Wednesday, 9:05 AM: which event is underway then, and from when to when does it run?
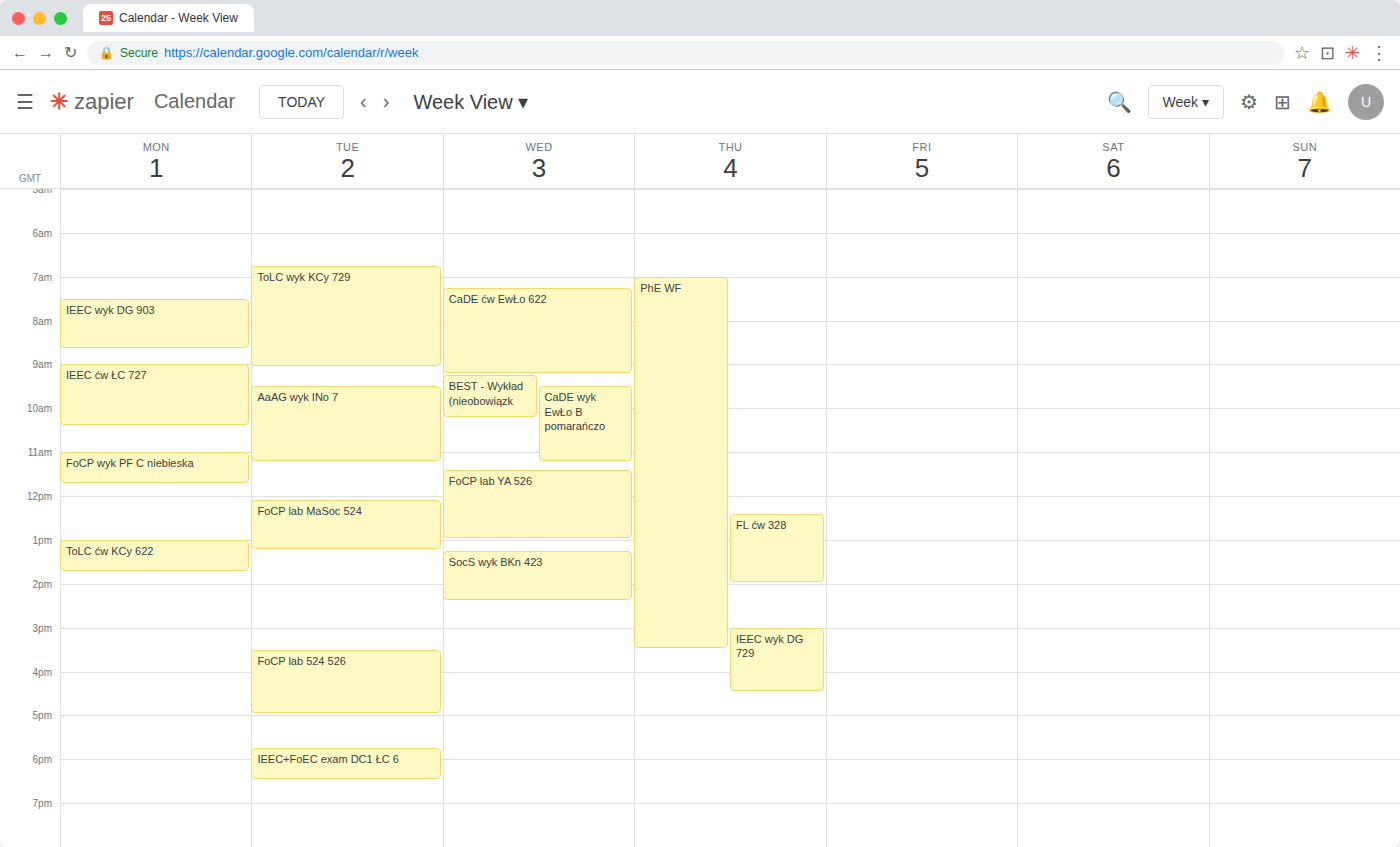
"CaDE ćw EwŁo 622", 7:15 AM to 9:15 AM